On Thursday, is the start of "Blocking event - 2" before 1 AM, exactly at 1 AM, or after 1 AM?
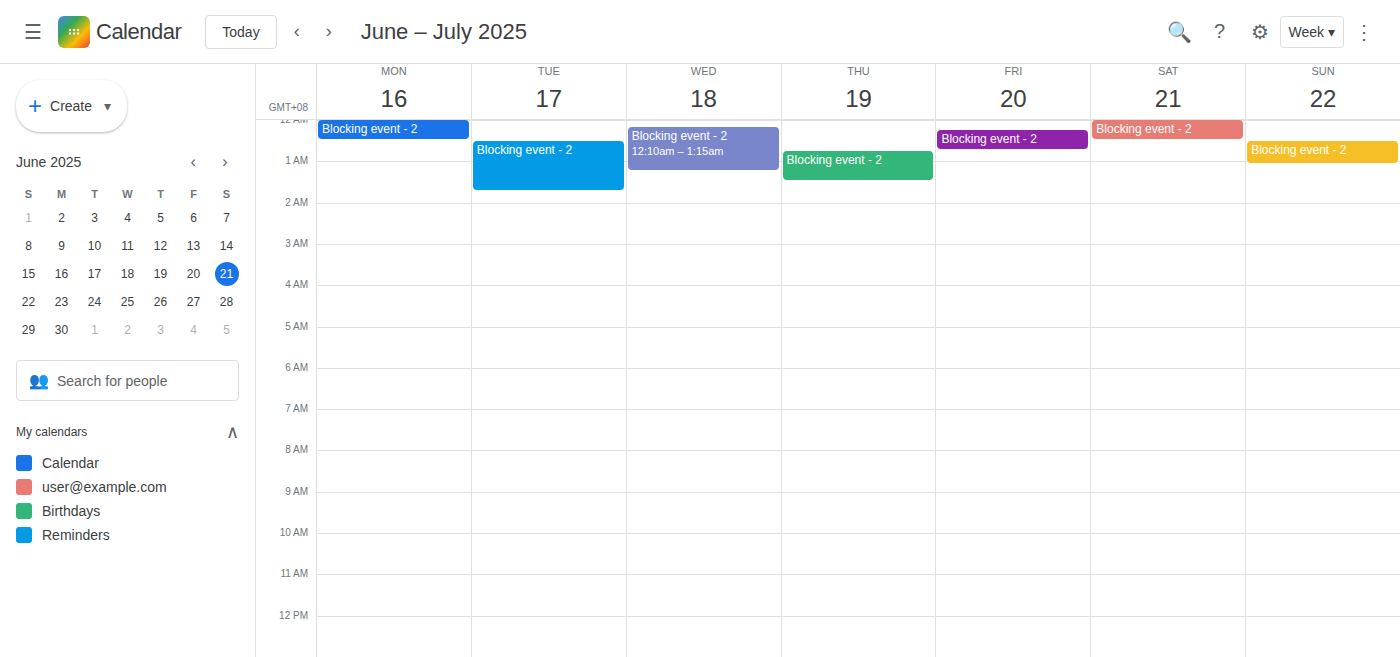
12:45 AM -- before 1 AM, 15 minutes above the 1 AM line.